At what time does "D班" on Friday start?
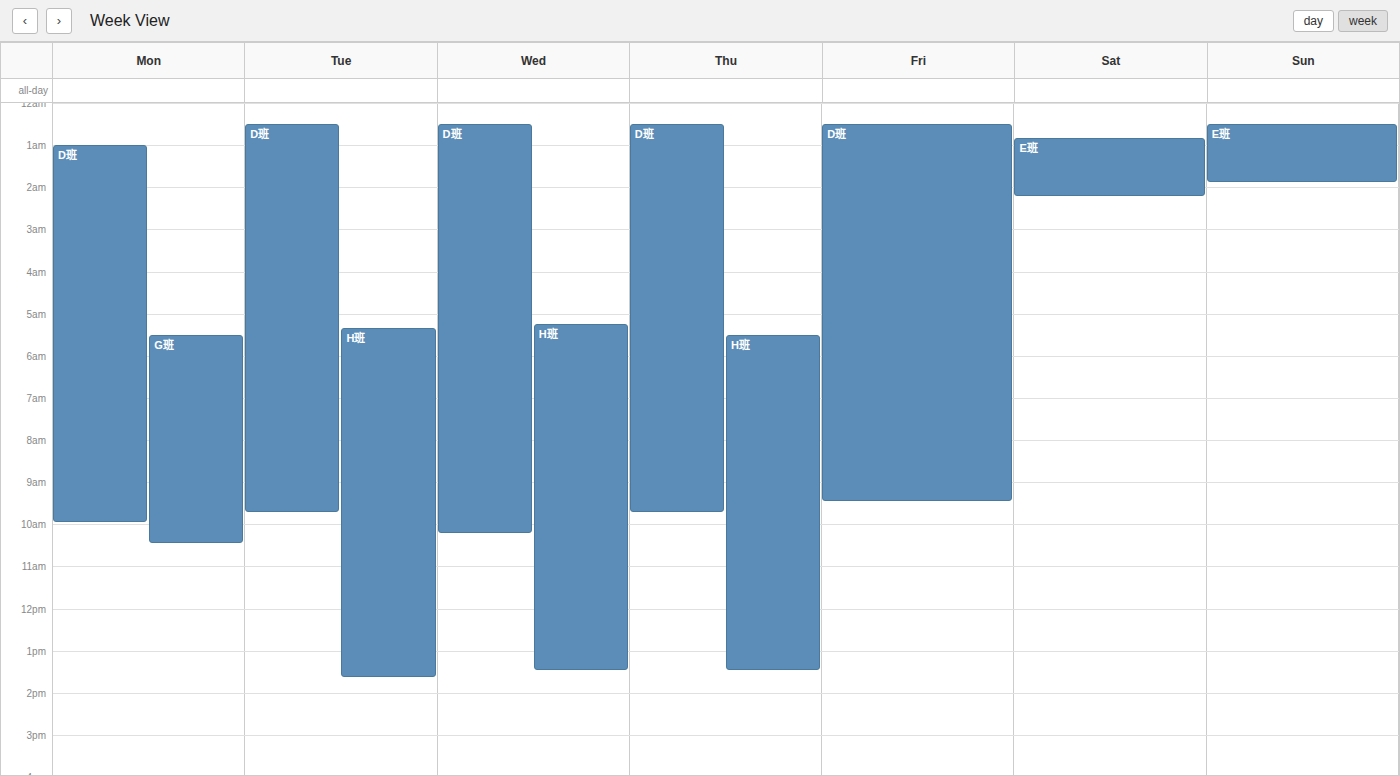
12:30 AM